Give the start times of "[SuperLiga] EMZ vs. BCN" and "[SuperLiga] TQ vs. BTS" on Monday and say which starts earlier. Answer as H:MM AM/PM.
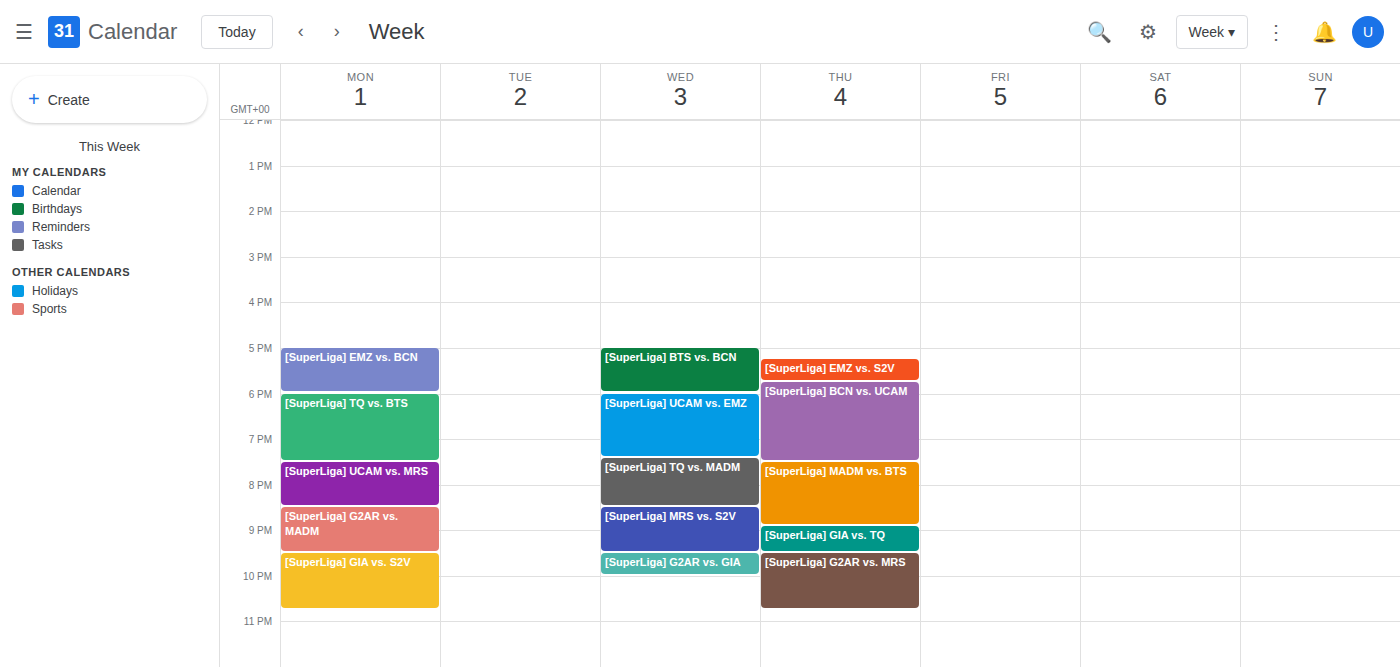
"[SuperLiga] EMZ vs. BCN" 5:00 PM; "[SuperLiga] TQ vs. BTS" 6:00 PM.